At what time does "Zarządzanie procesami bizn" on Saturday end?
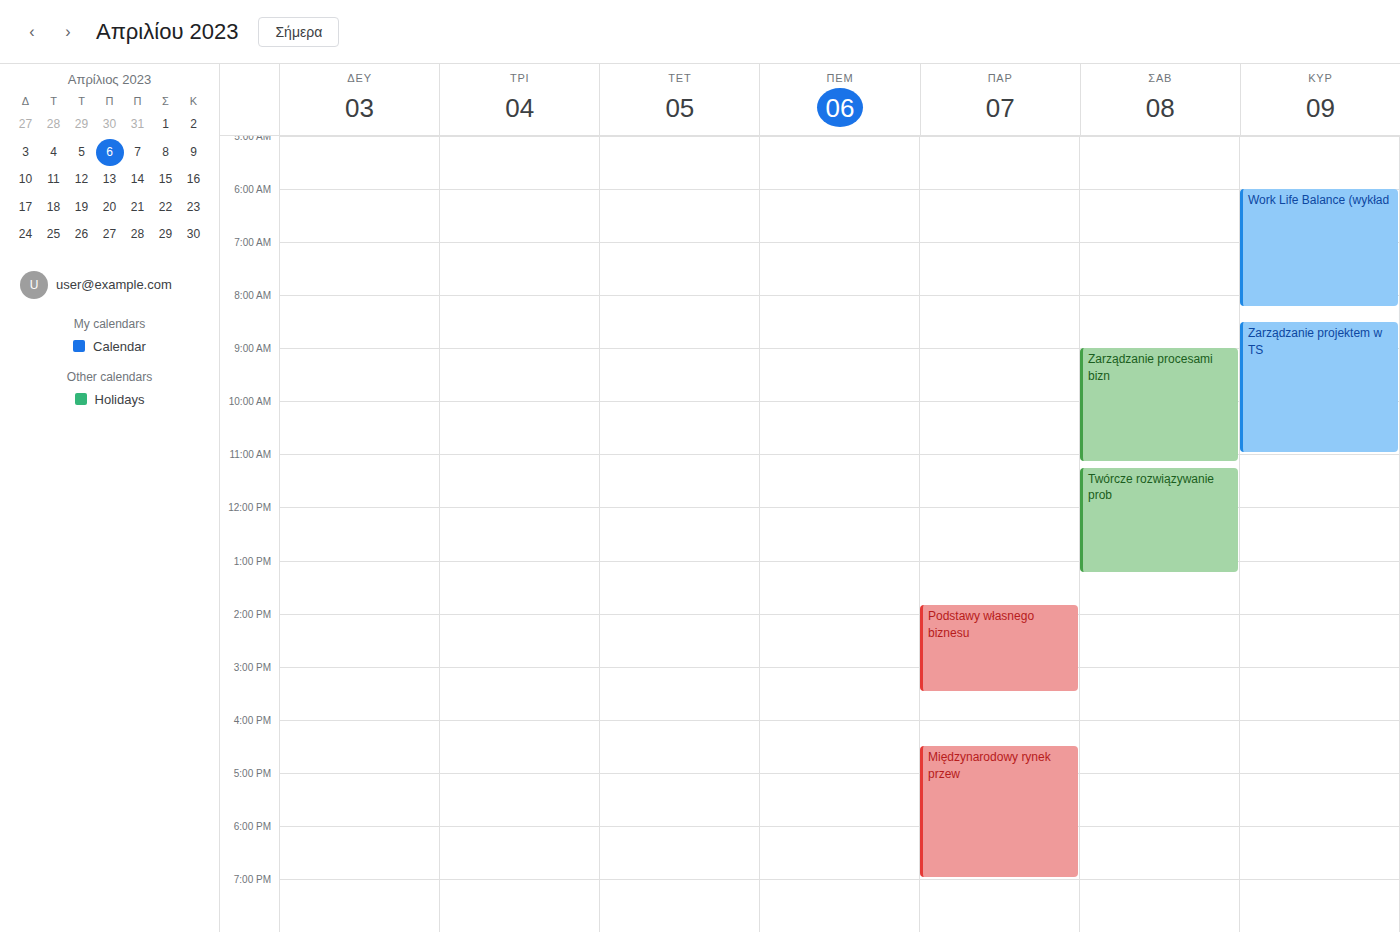
11:10 AM